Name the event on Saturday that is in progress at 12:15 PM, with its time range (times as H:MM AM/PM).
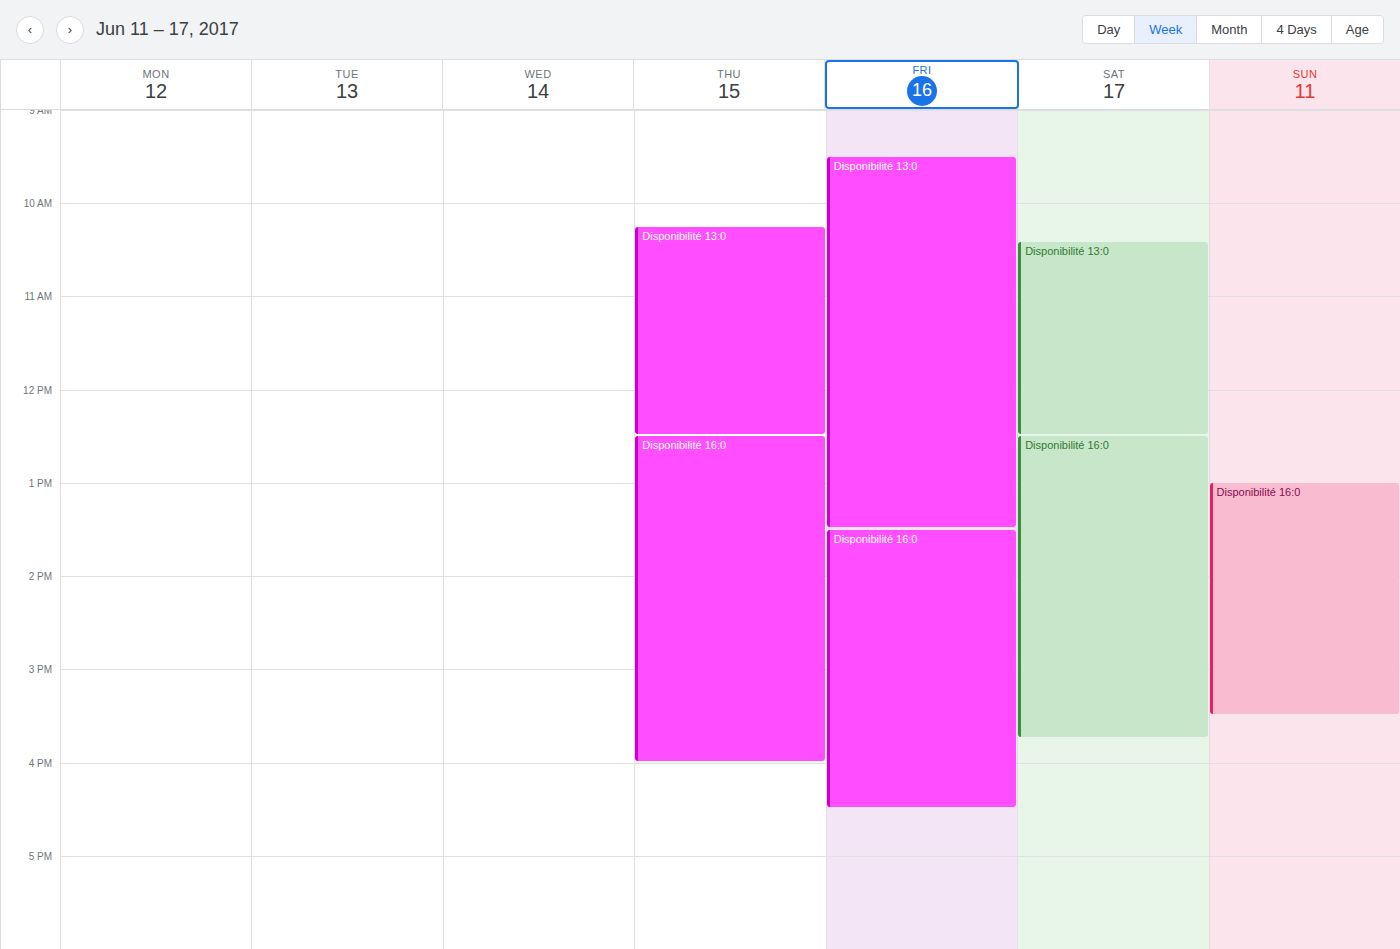
"Disponibilité 13:0", 10:25 AM to 12:30 PM